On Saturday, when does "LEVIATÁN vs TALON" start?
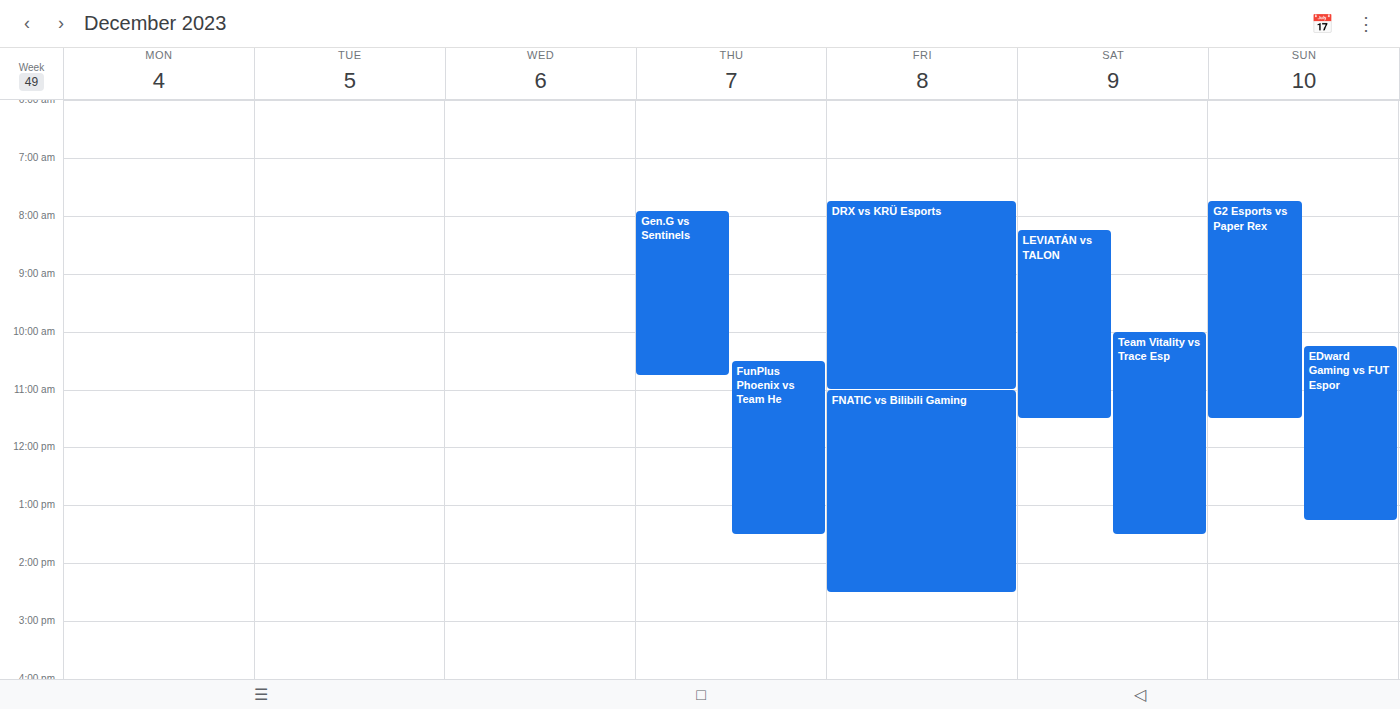
8:15 AM